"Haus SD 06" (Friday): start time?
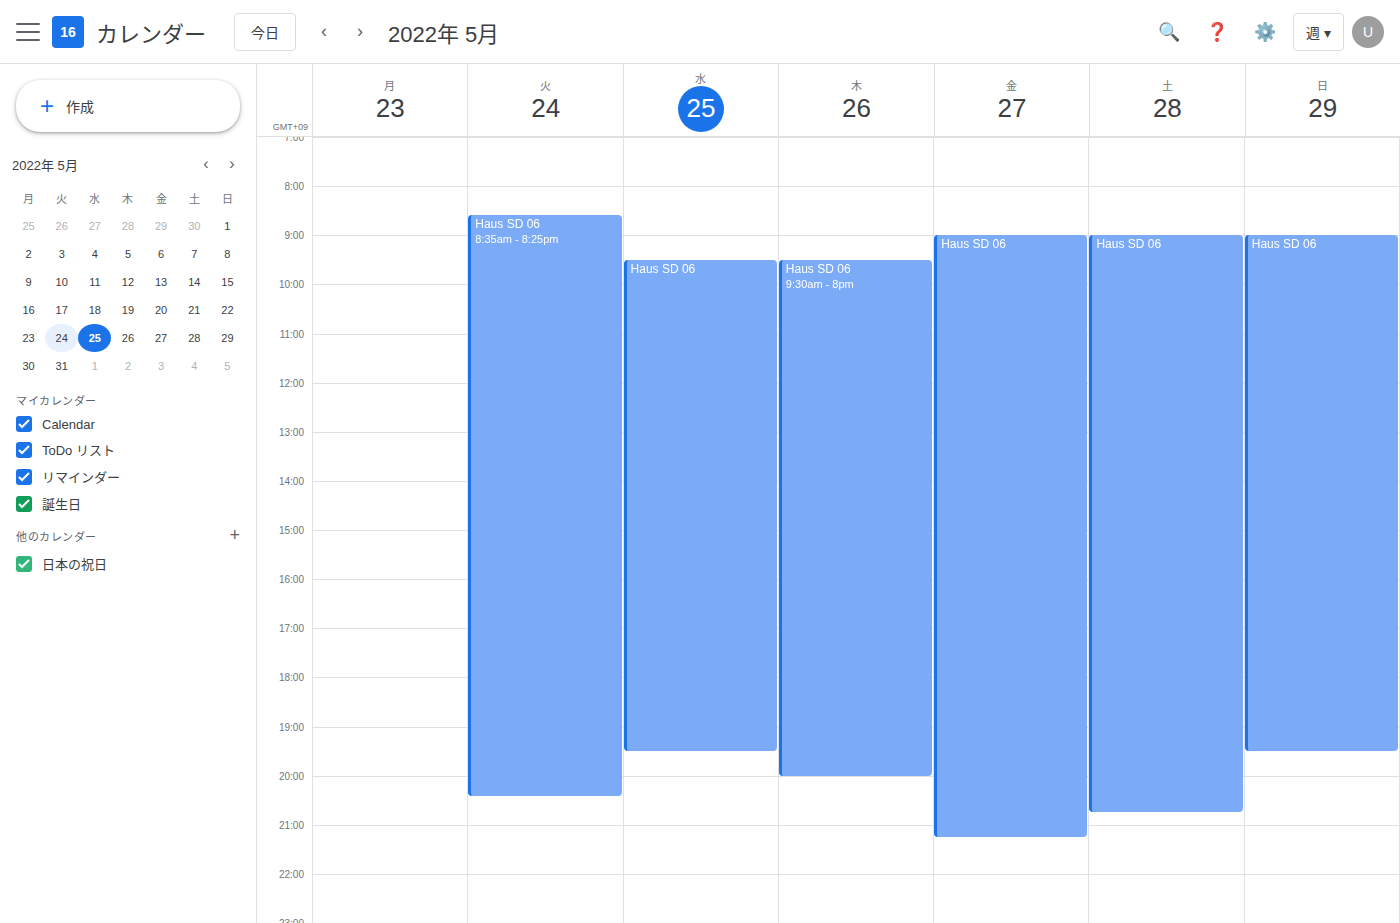
9:00 AM